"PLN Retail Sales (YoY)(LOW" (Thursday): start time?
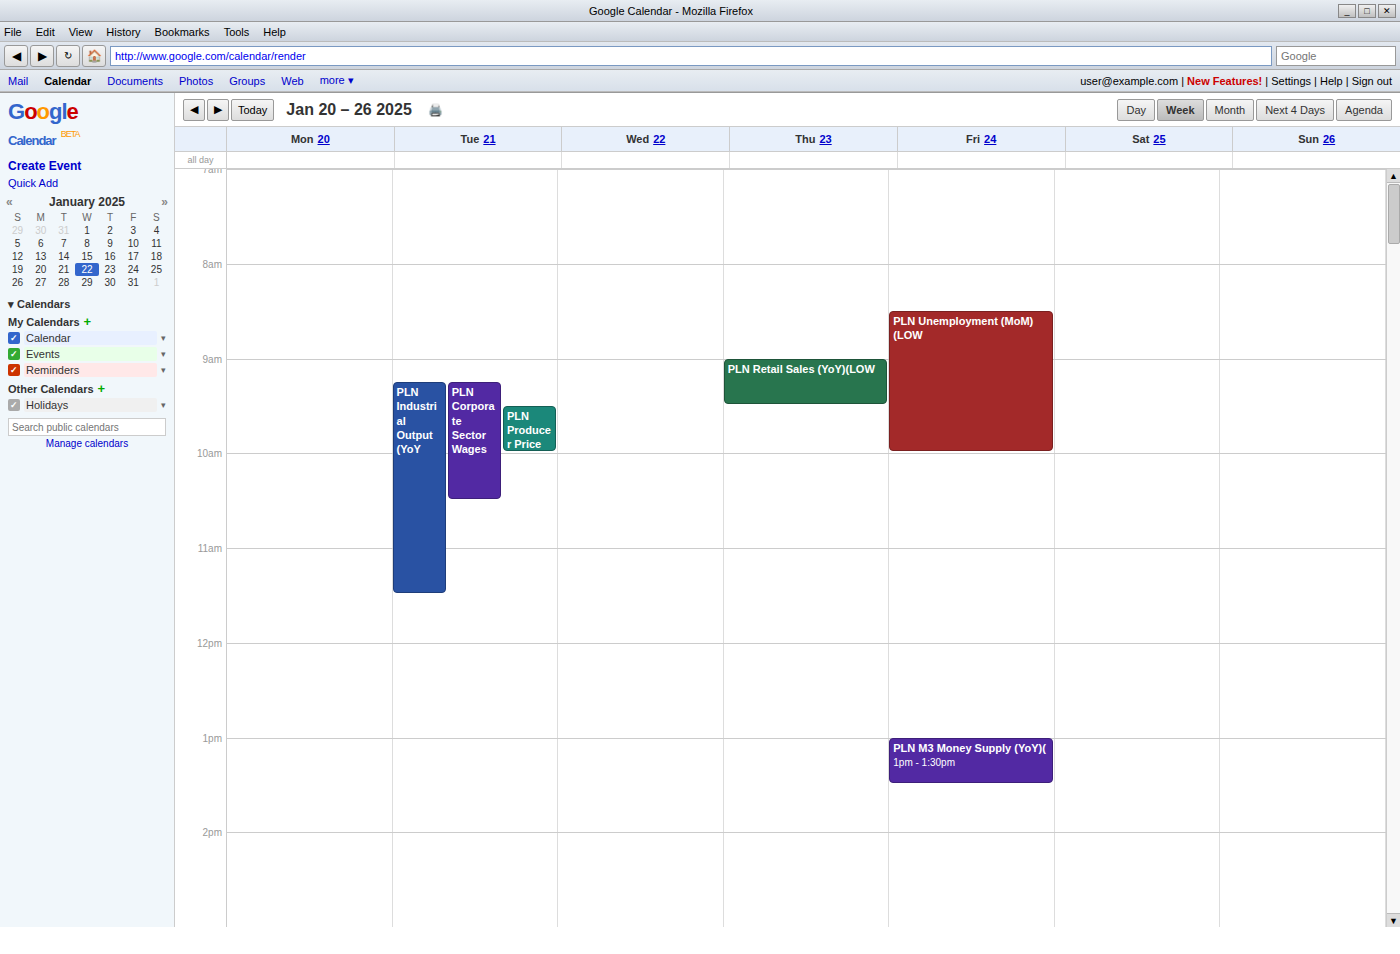
9:00 AM